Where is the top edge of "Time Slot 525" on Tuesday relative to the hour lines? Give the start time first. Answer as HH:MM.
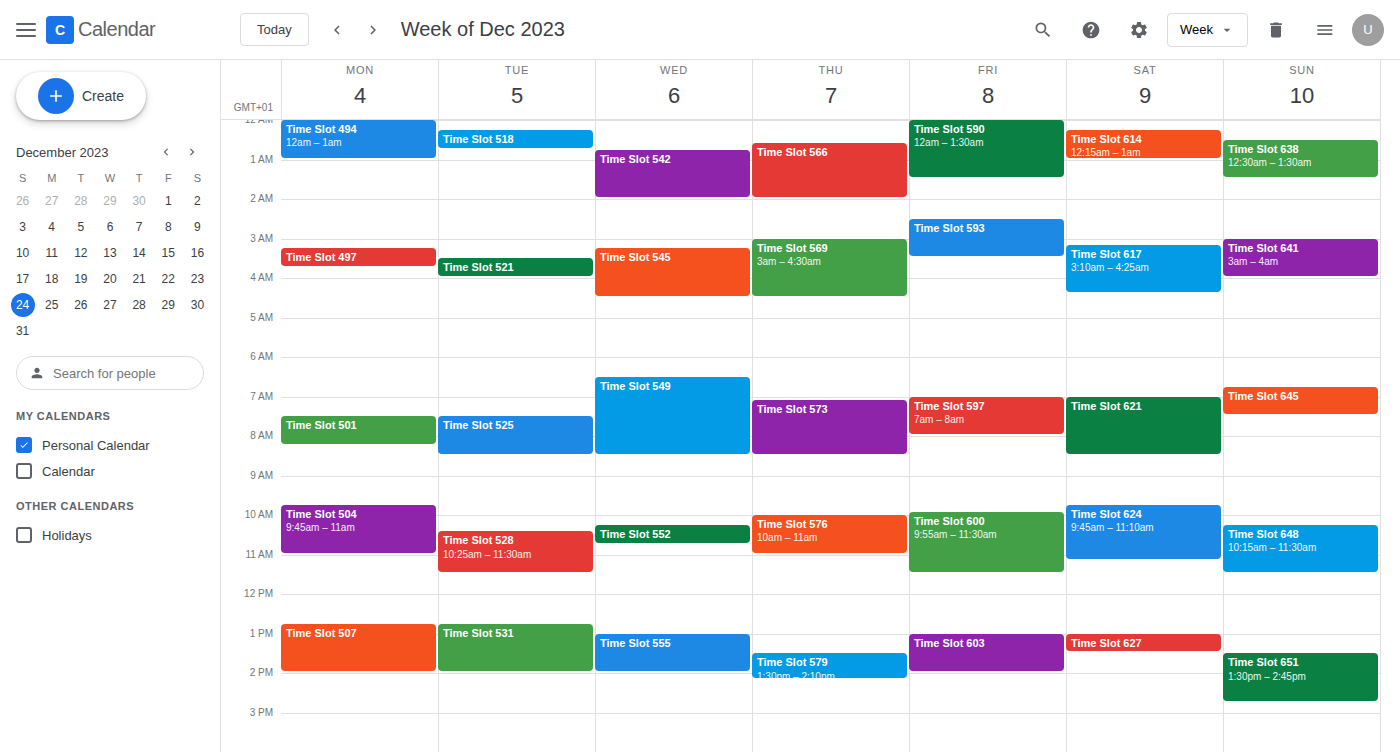
07:30 -- halfway between the 07:00 and 08:00 lines.